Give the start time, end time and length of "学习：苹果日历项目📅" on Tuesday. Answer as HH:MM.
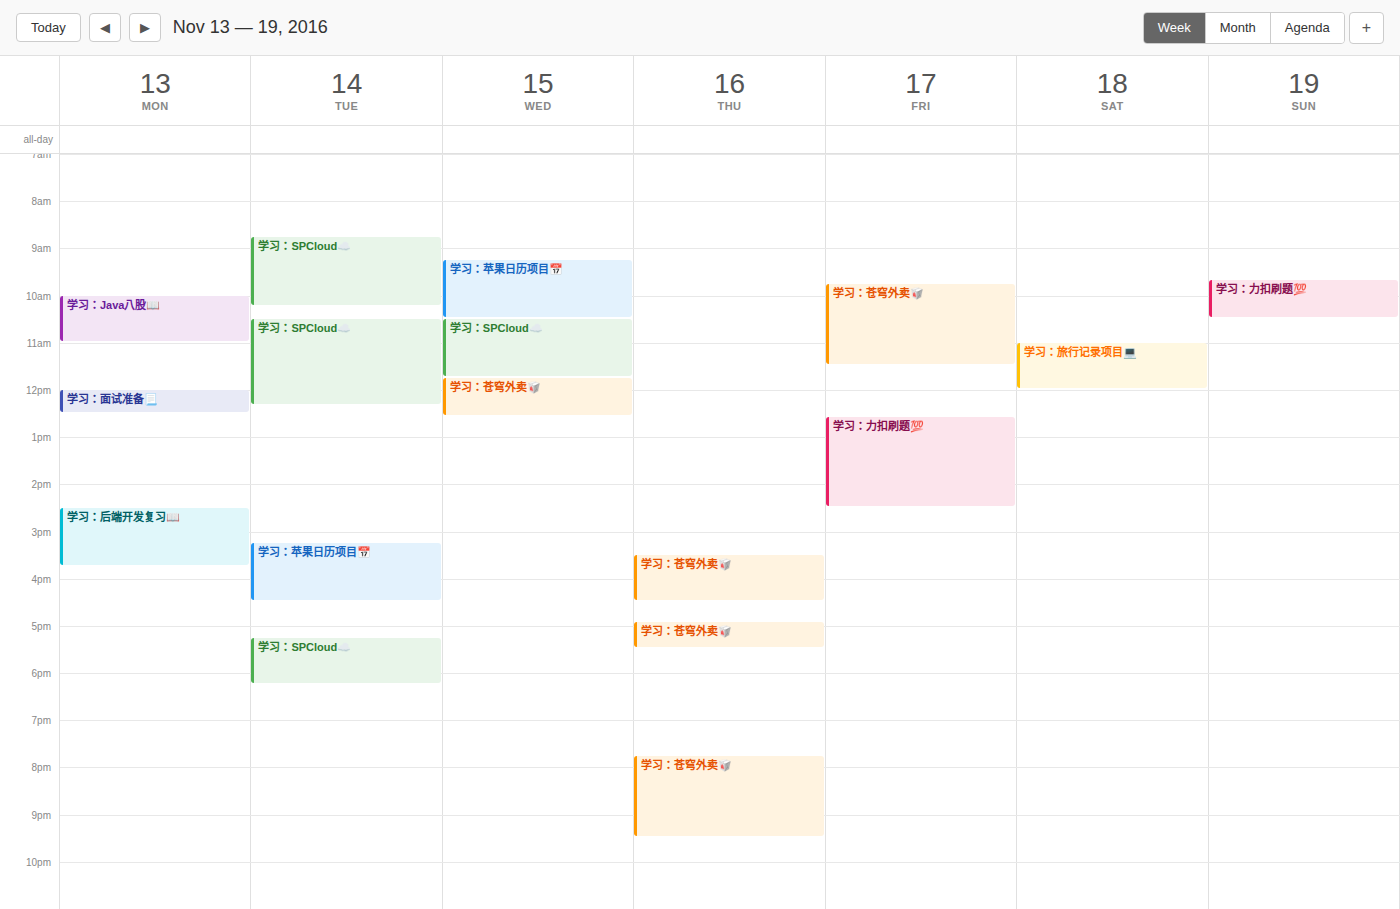
15:15 to 16:30, 1 hour 15 minutes